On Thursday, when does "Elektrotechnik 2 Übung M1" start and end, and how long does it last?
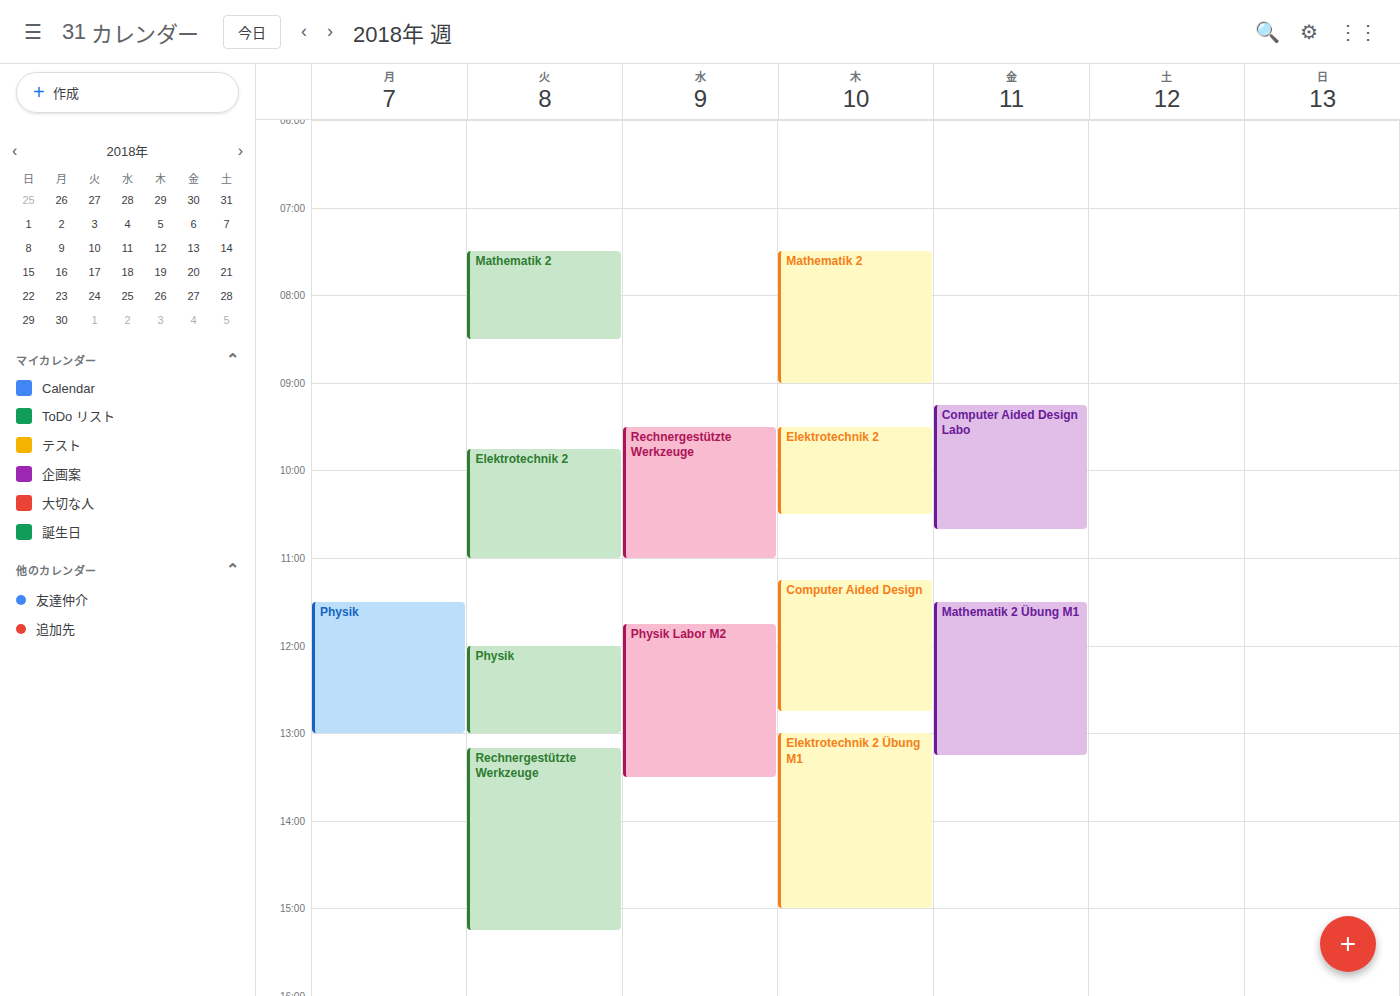
1:00 PM to 3:00 PM, 2 hours